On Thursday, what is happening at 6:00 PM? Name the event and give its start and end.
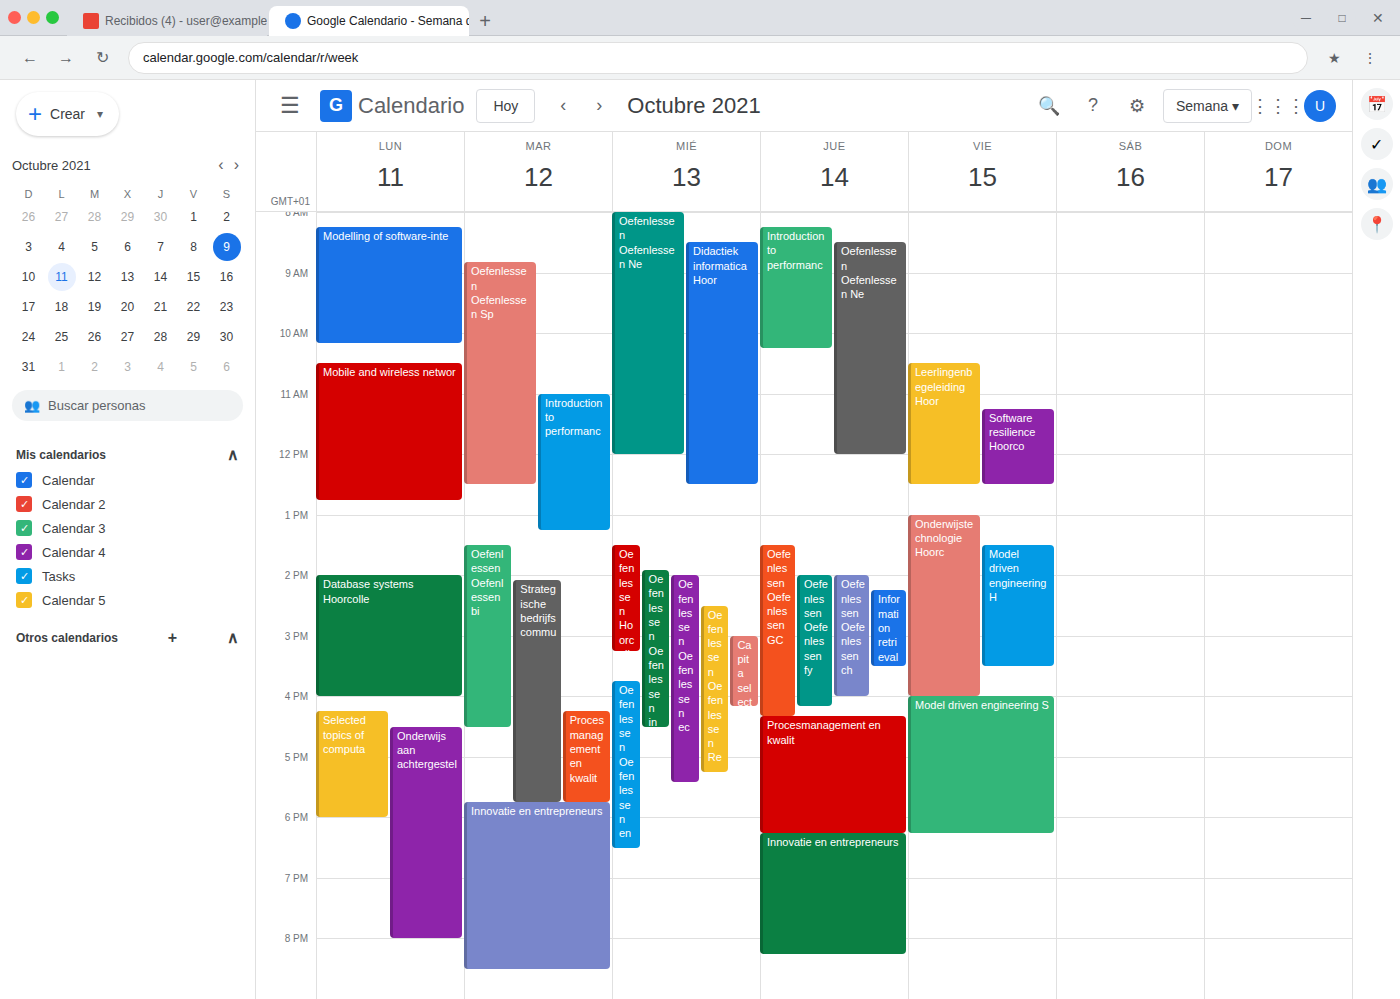
"Procesmanagement en kwalit", 4:20 PM to 6:15 PM